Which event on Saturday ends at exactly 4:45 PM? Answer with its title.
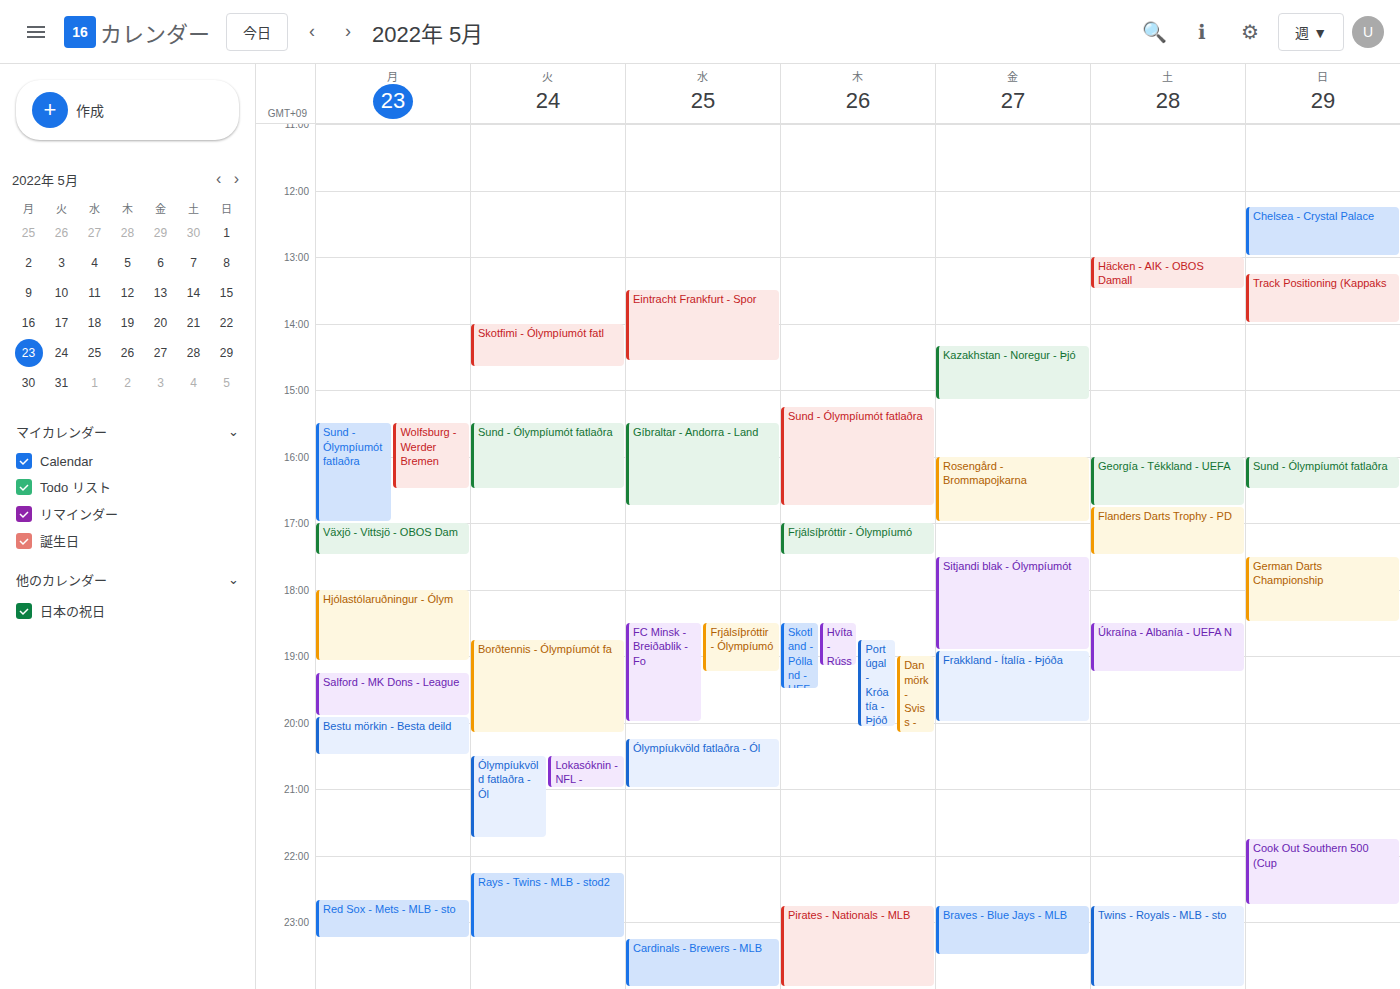
"Georgía - Tékkland - UEFA"